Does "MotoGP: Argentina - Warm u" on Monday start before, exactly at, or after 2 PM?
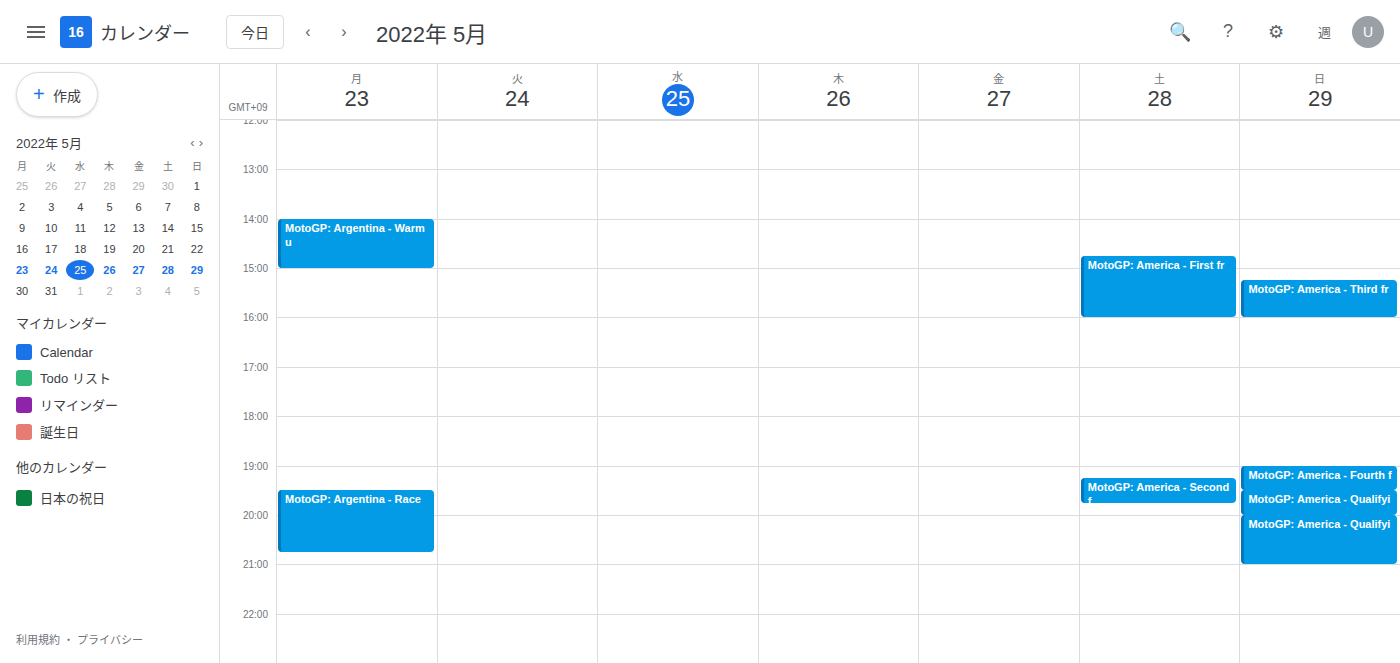
2:00 PM -- exactly at 2 PM, on the 2 PM line.